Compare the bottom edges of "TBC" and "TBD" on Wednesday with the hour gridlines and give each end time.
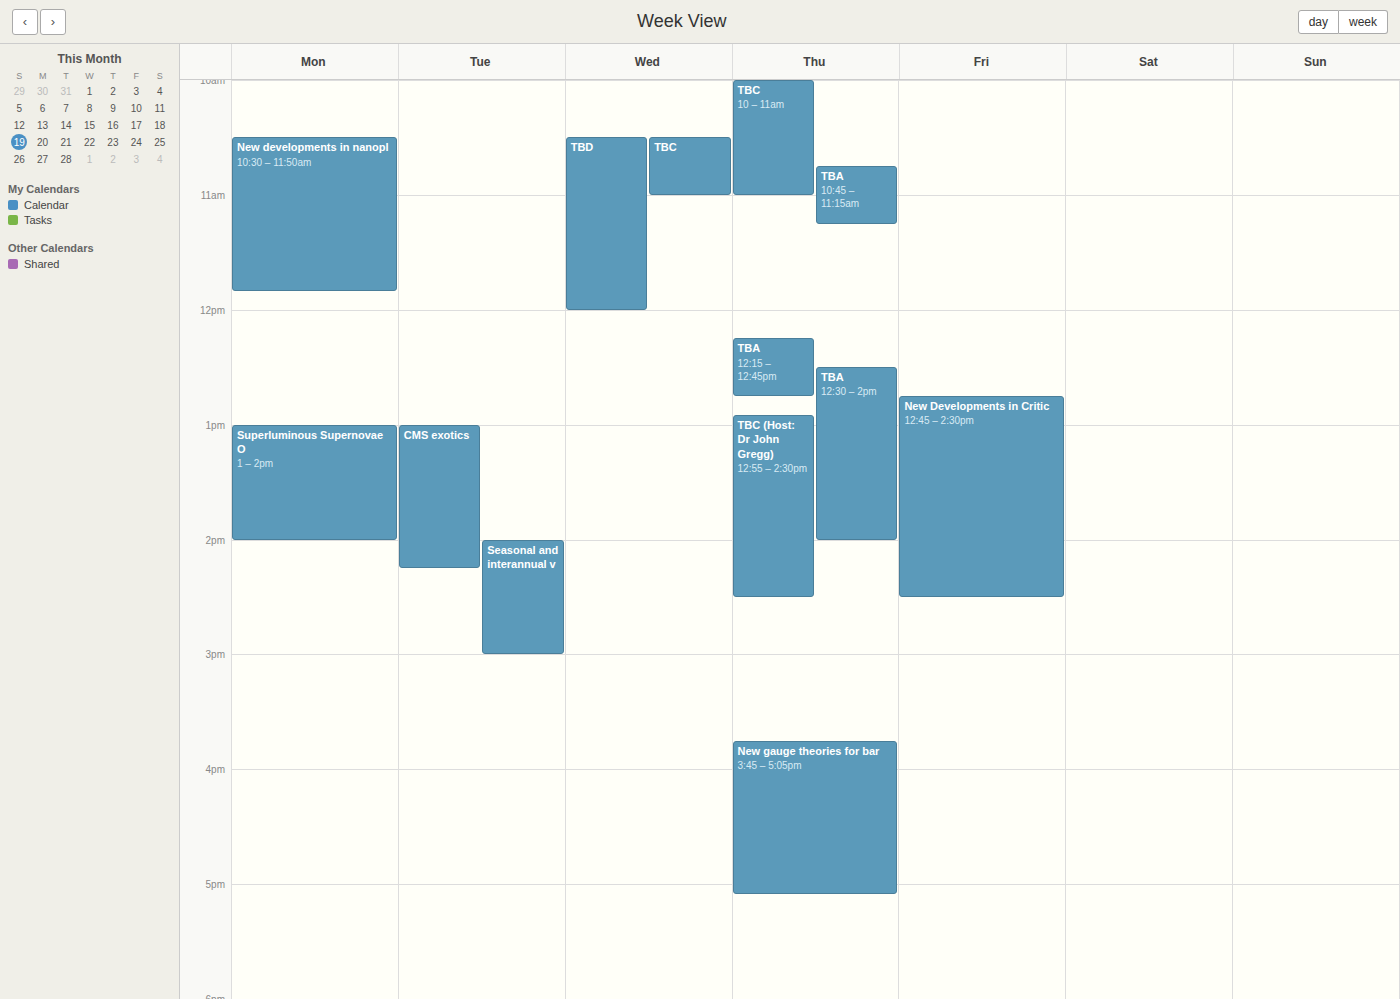
"TBC": 11:00, exactly on the 11:00 line. "TBD": 12:00, exactly on the 12:00 line.